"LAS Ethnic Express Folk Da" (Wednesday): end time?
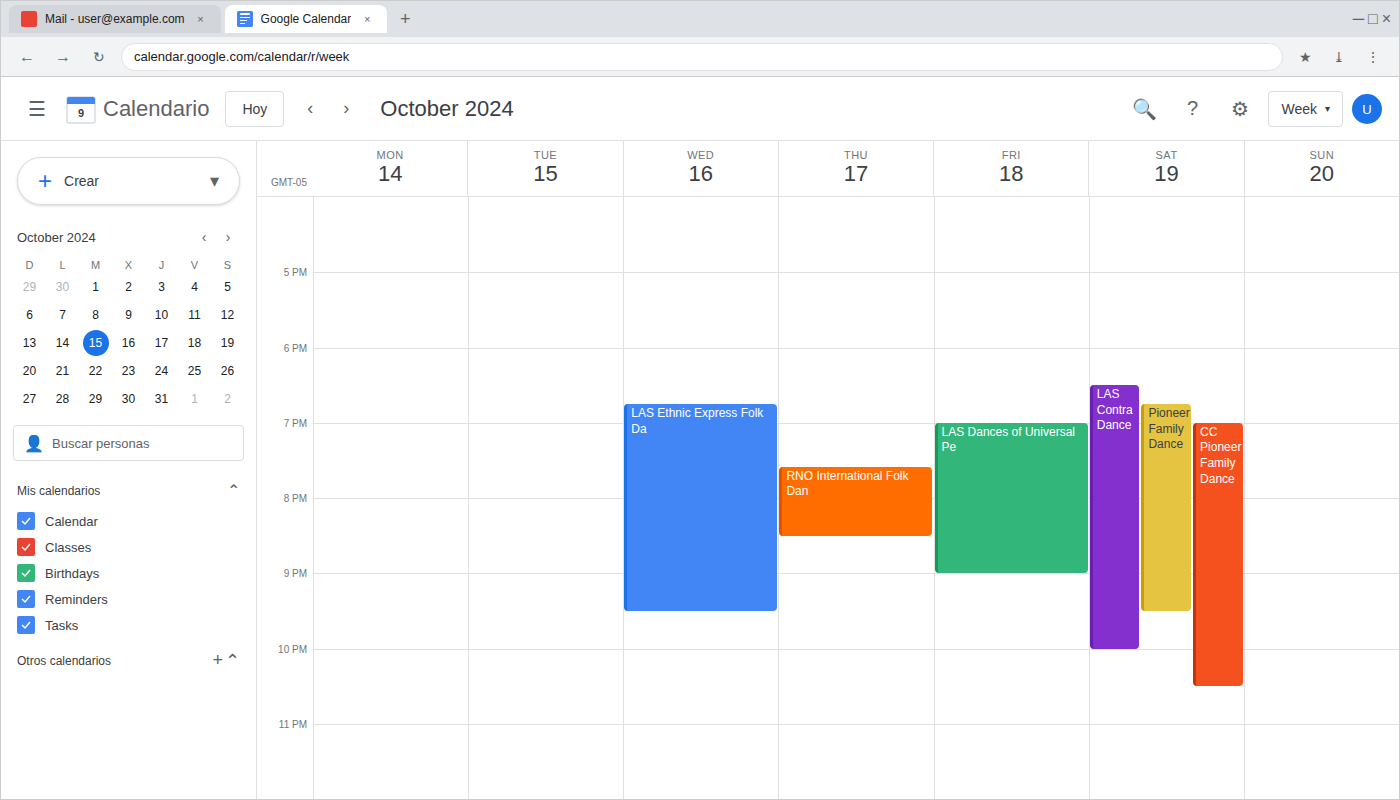
9:30 PM